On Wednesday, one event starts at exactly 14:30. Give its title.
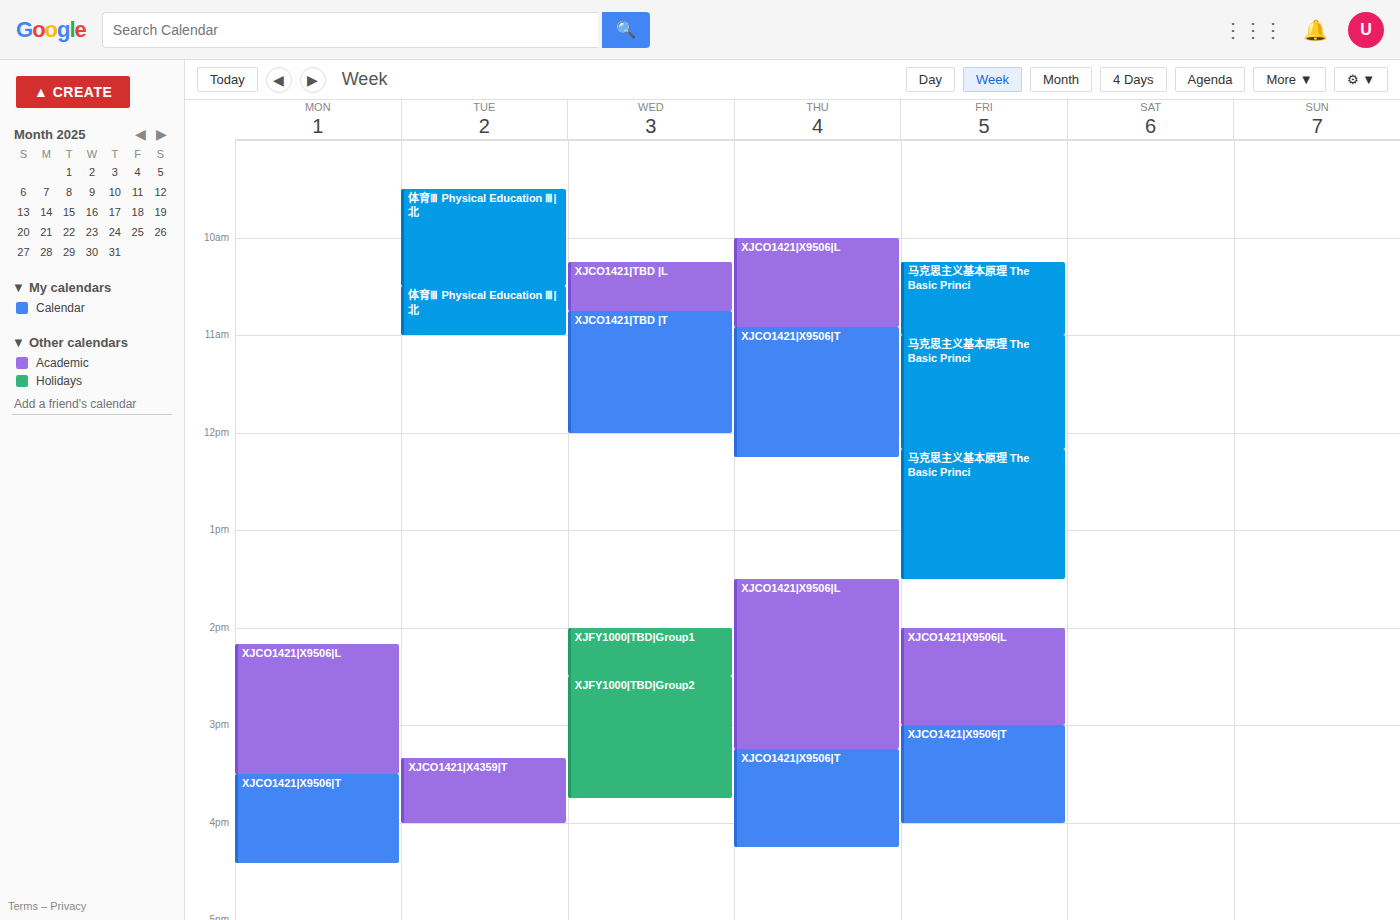
"XJFY1000|TBD|Group2"